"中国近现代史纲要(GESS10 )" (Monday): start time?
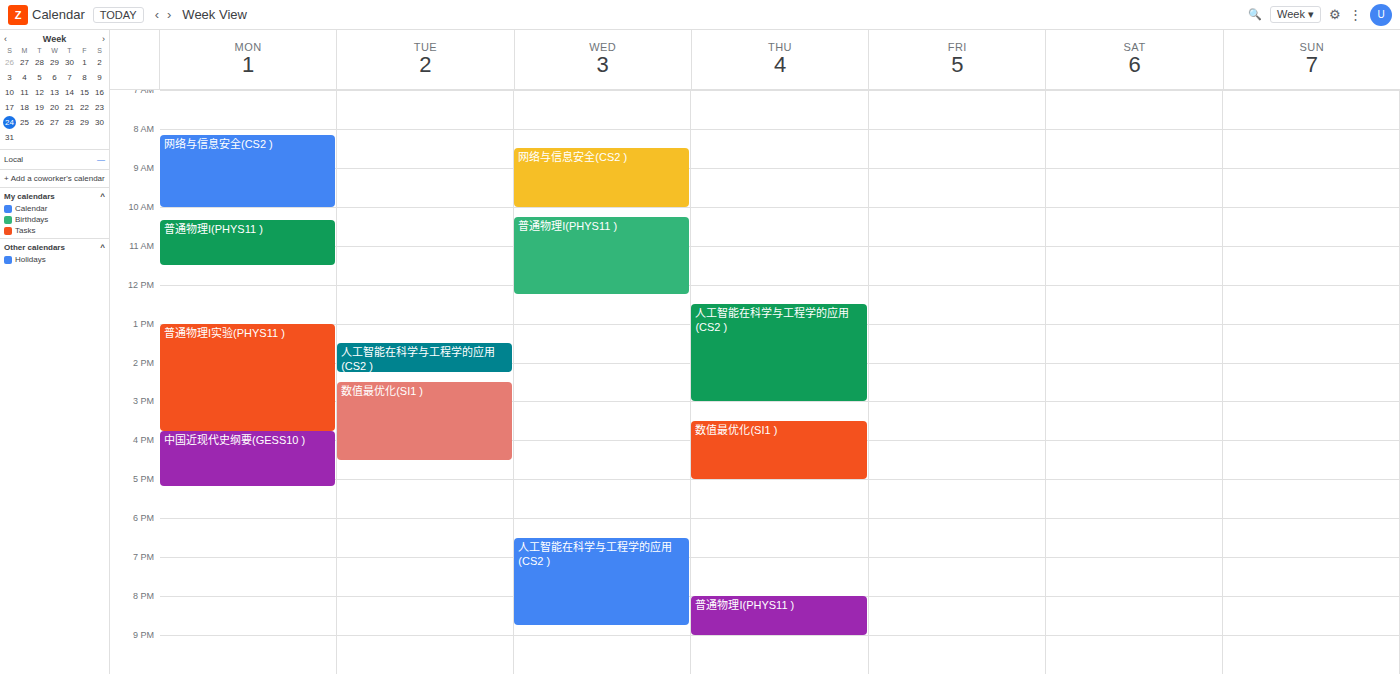
3:45 PM